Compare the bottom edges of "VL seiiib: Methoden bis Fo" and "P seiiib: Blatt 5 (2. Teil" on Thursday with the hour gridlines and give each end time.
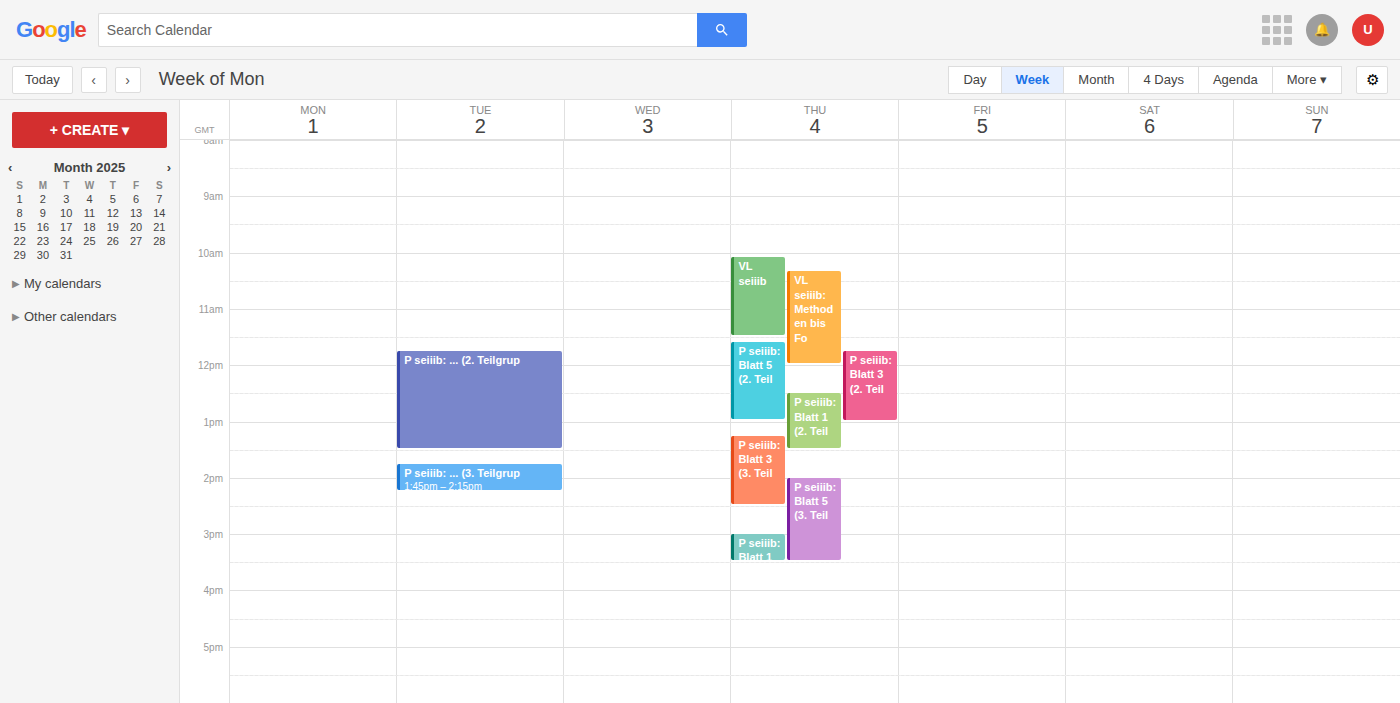
"VL seiiib: Methoden bis Fo": 12:00 PM, exactly on the 12 PM line. "P seiiib: Blatt 5 (2. Teil": 1:00 PM, exactly on the 1 PM line.